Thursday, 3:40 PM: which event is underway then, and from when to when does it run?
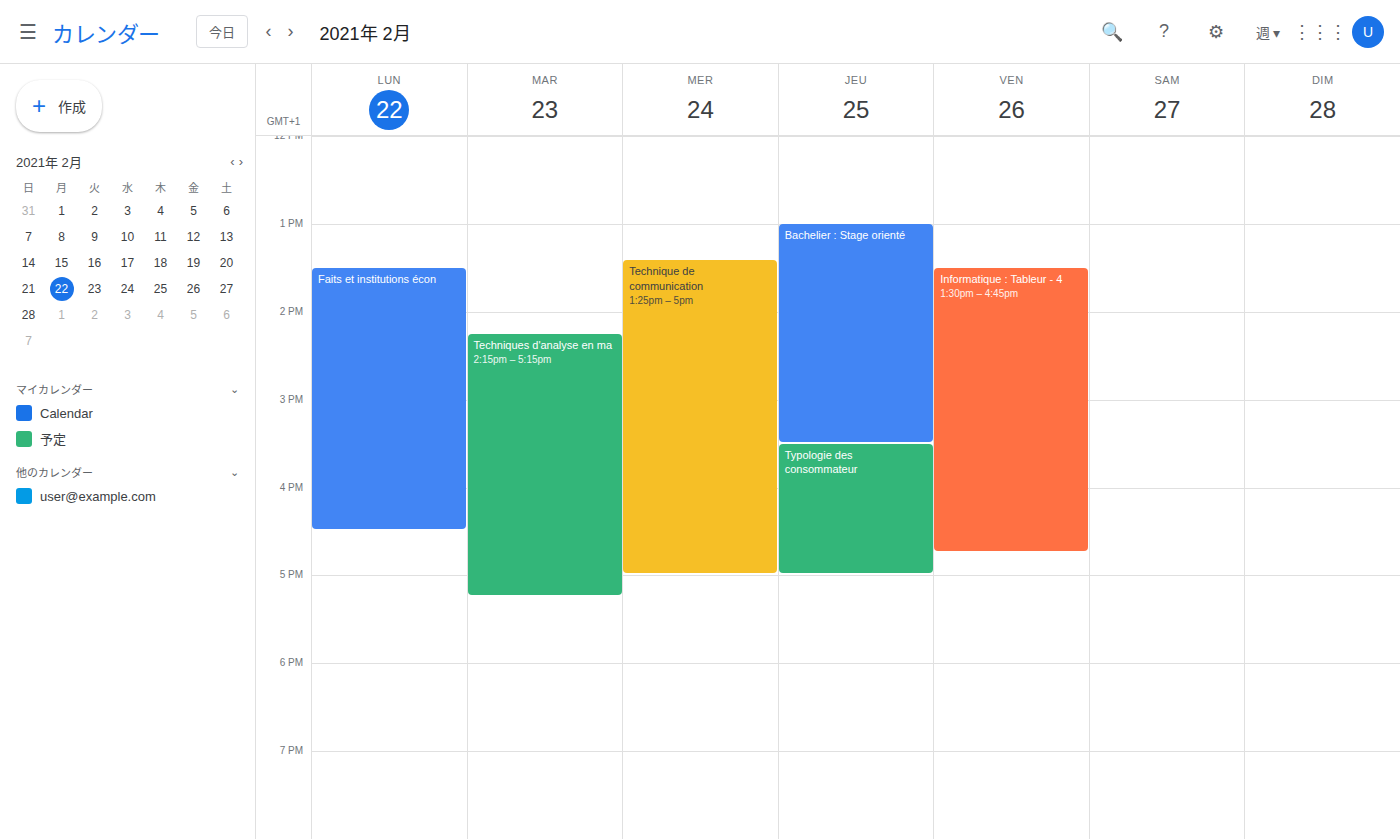
"Typologie des consommateur", 3:30 PM to 5:00 PM